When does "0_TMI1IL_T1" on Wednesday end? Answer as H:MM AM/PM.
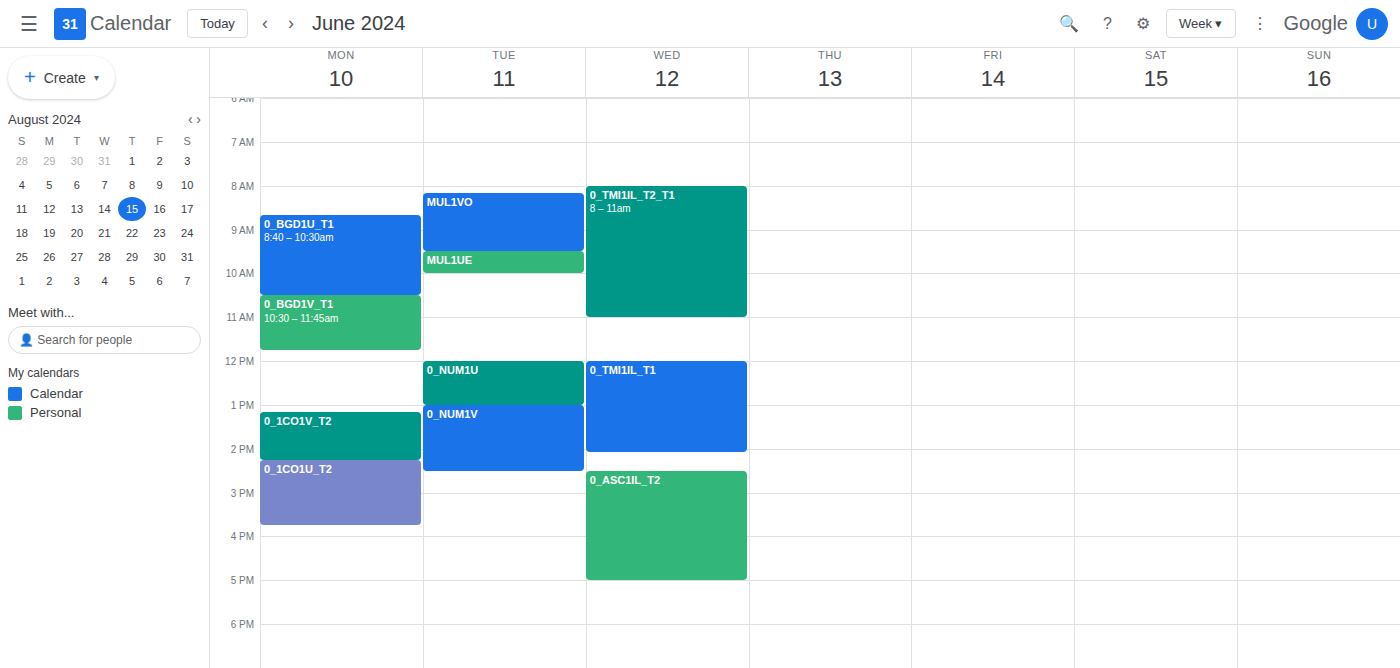
2:05 PM